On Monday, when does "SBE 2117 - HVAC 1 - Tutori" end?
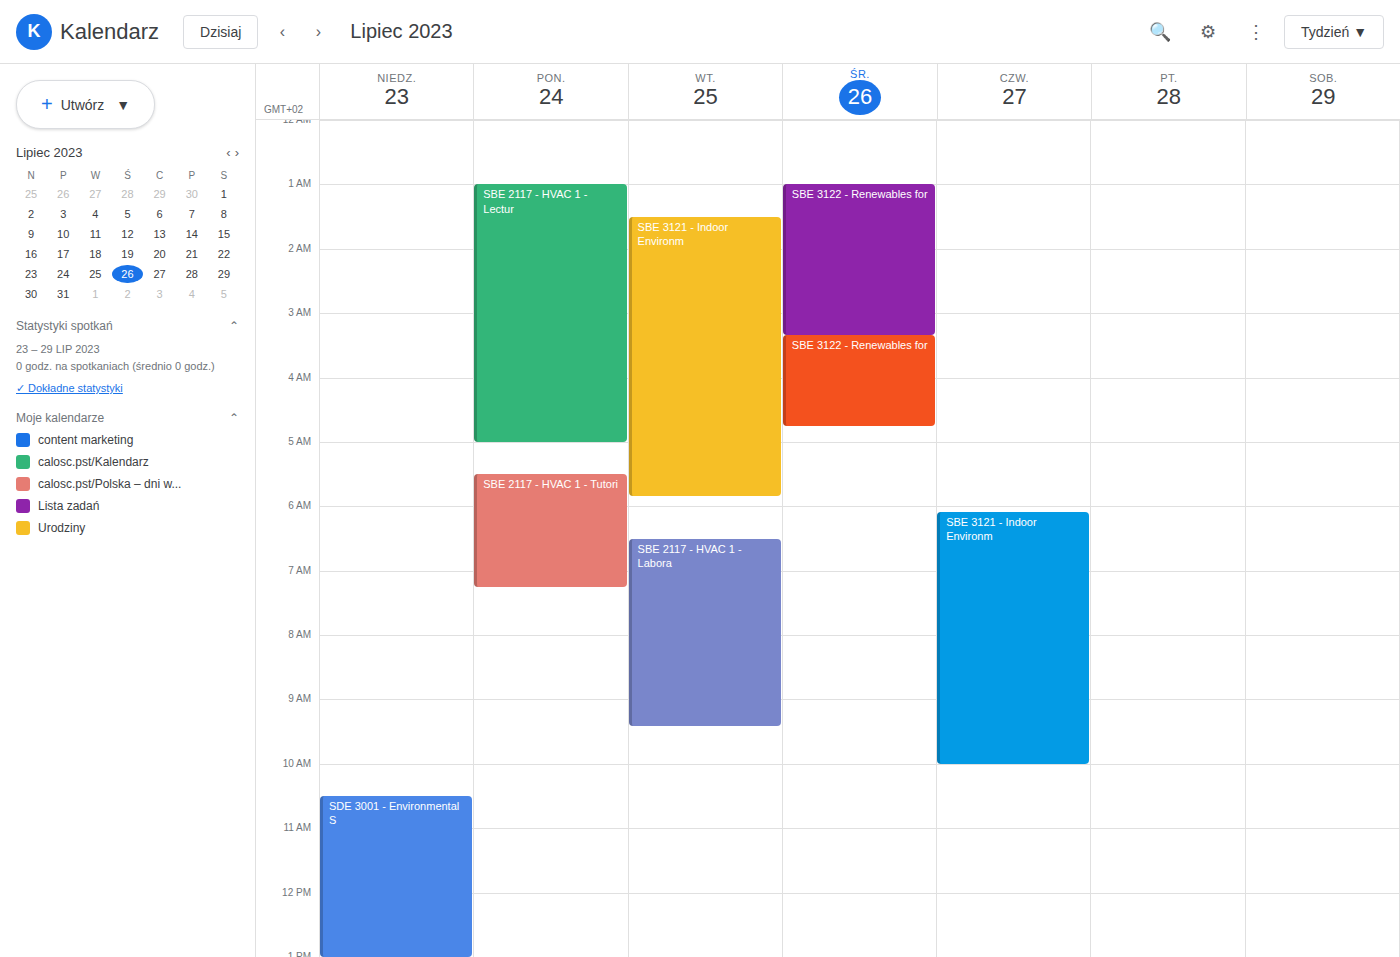
7:15 AM